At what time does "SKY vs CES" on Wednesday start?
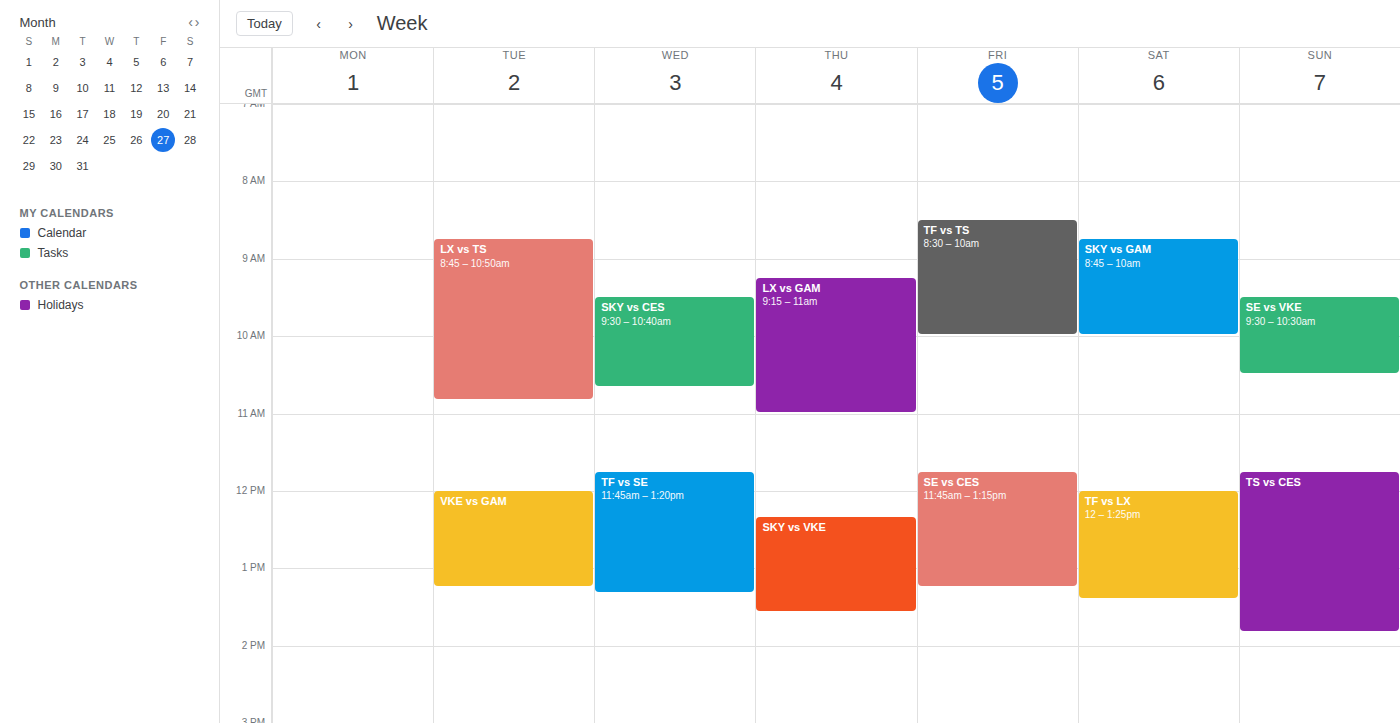
9:30 AM